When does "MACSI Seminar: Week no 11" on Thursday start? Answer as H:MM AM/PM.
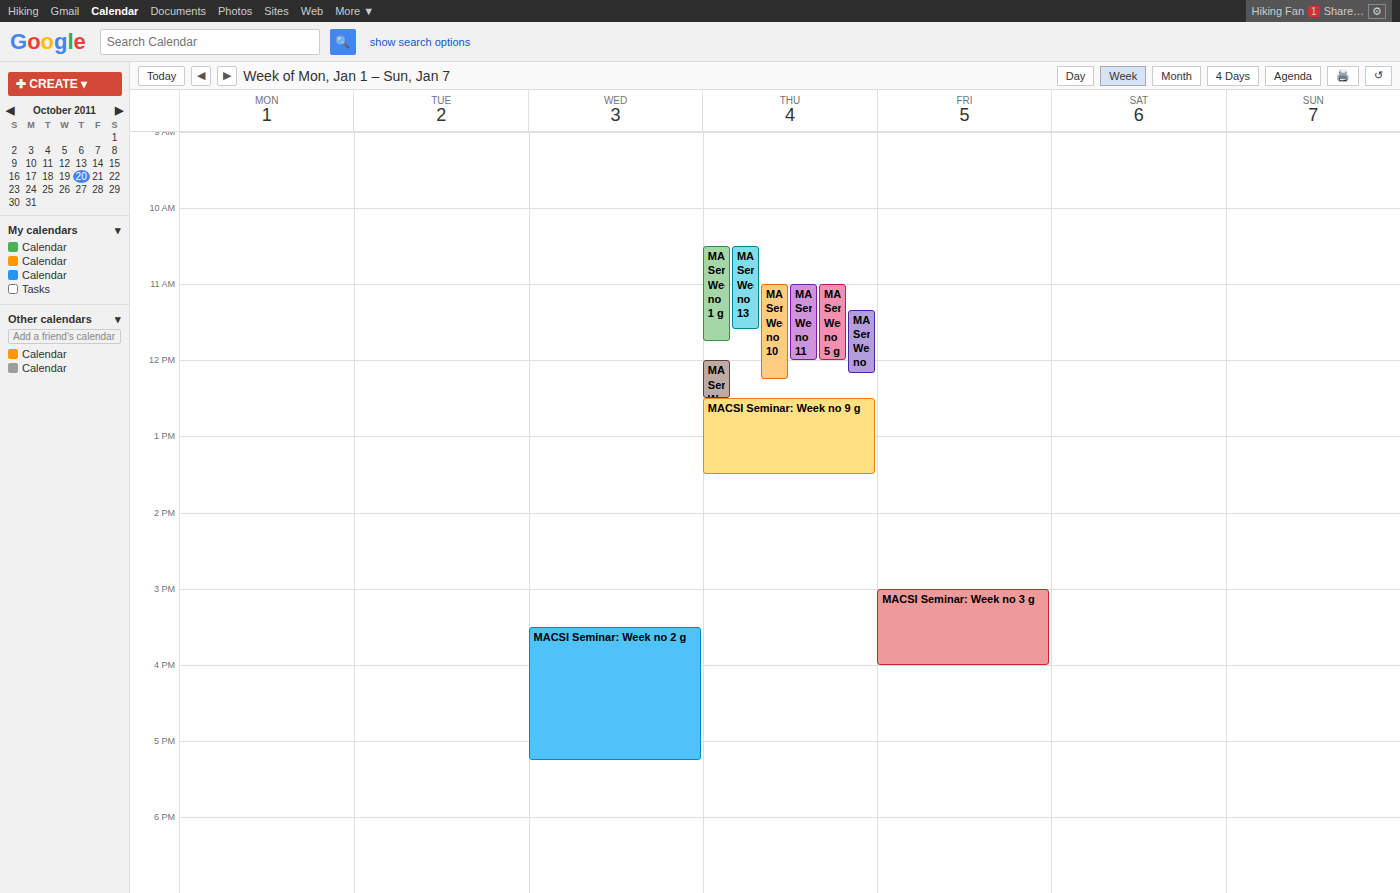
11:00 AM